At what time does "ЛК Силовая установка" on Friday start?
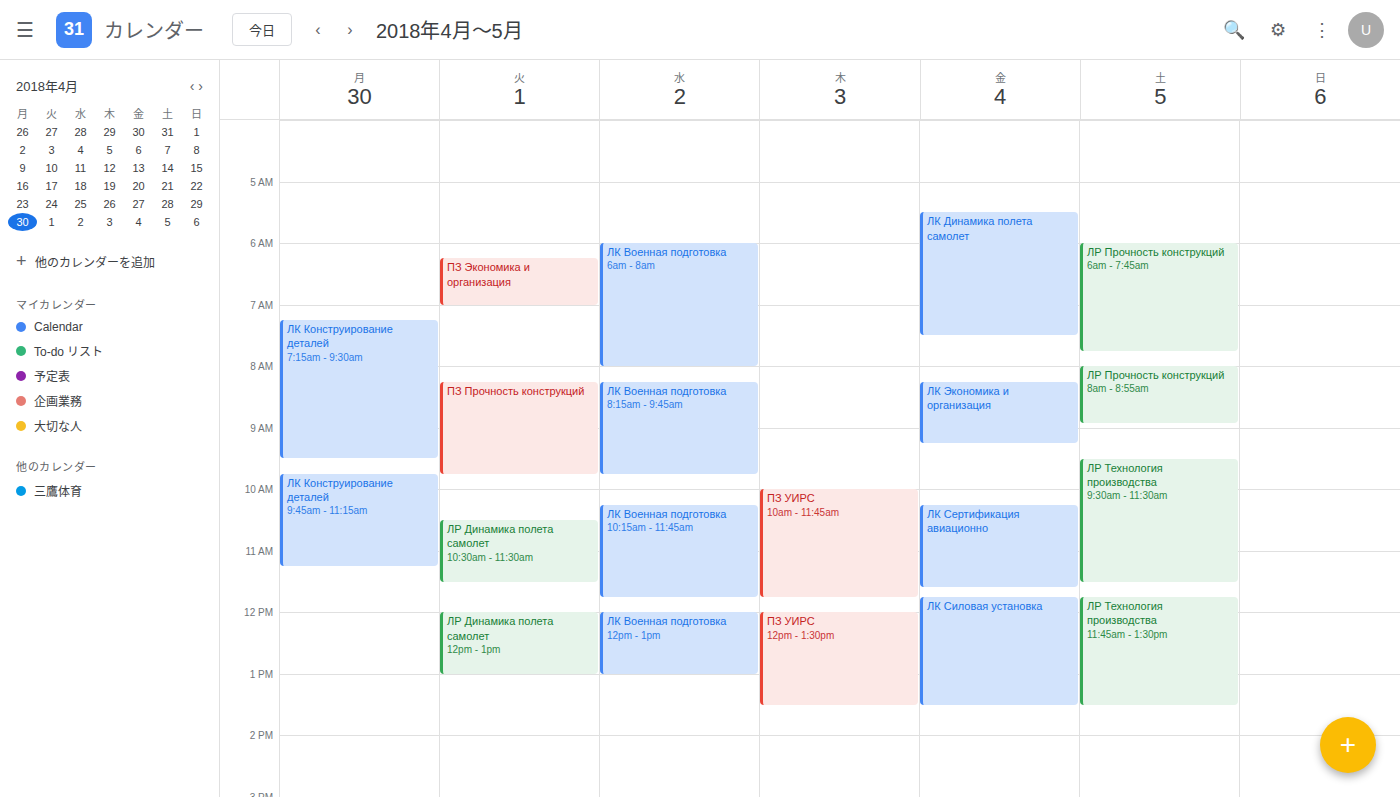
11:45 AM